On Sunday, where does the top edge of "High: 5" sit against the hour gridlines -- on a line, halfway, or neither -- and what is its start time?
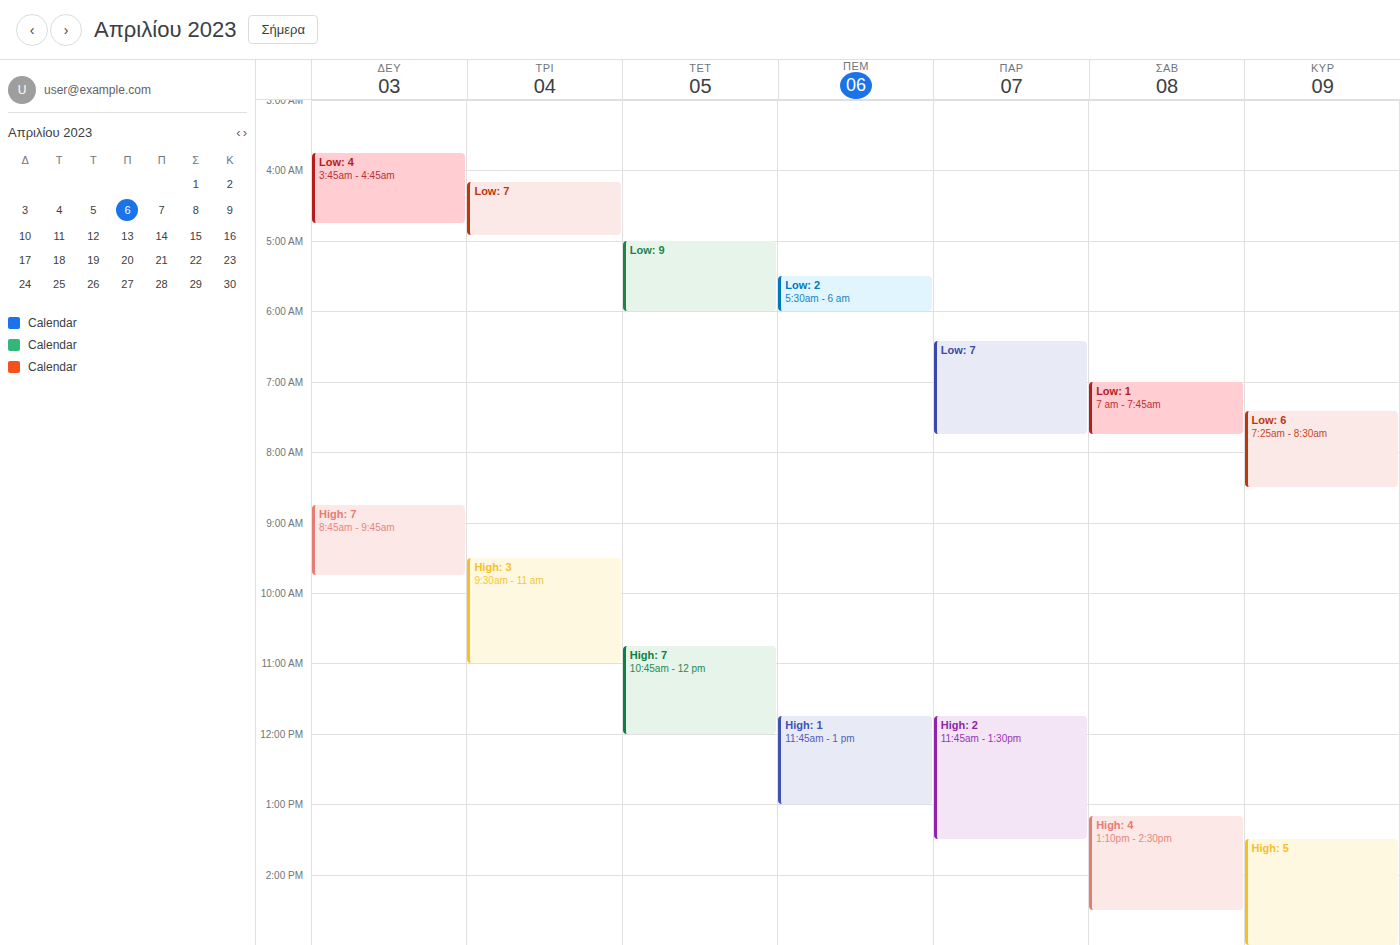
1:30 PM -- halfway between the 1 PM and 2 PM lines.